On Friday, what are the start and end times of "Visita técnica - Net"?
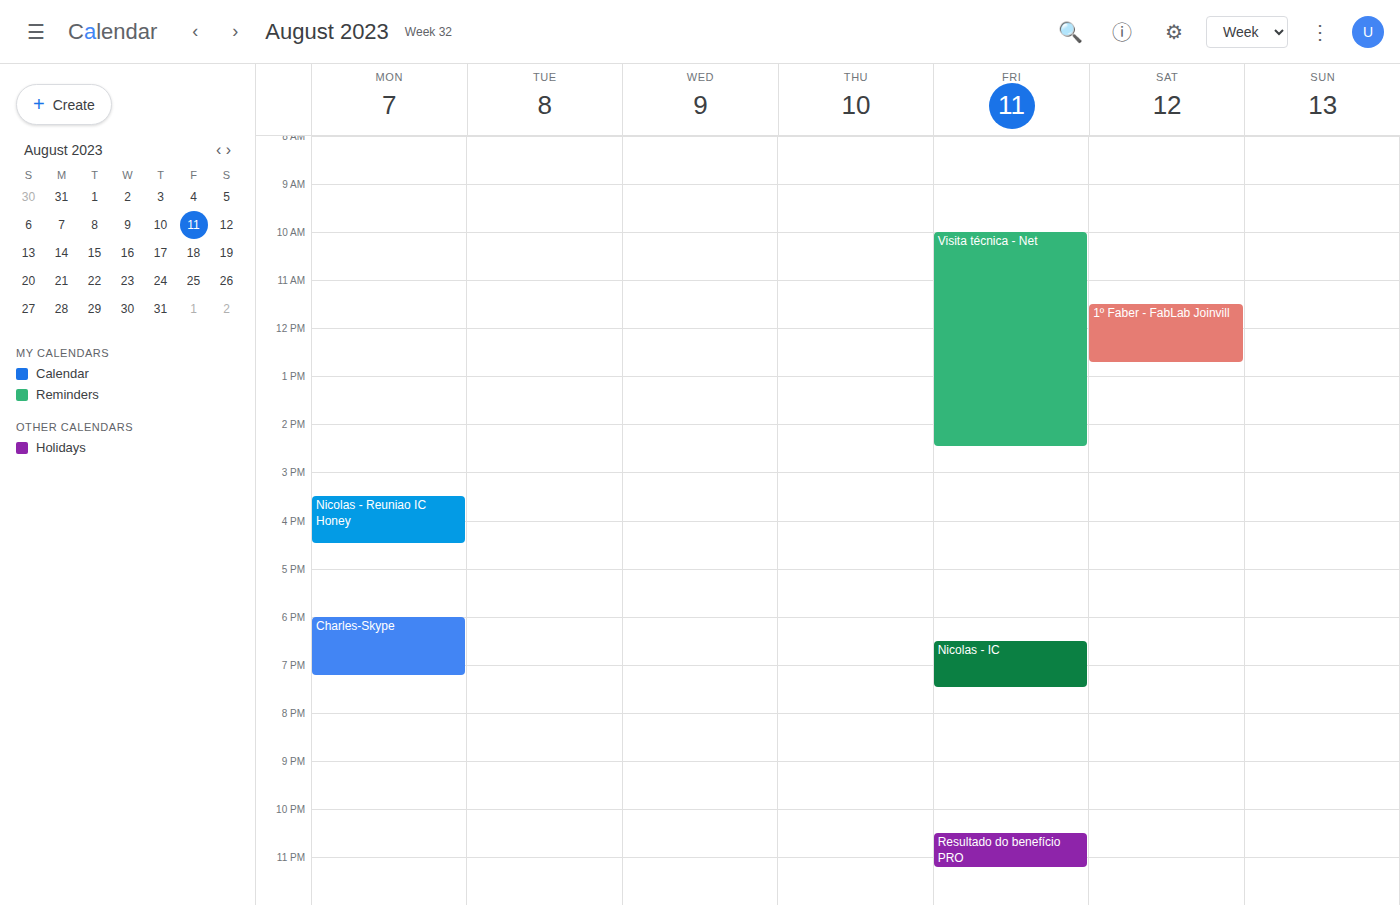
10:00 AM to 2:30 PM